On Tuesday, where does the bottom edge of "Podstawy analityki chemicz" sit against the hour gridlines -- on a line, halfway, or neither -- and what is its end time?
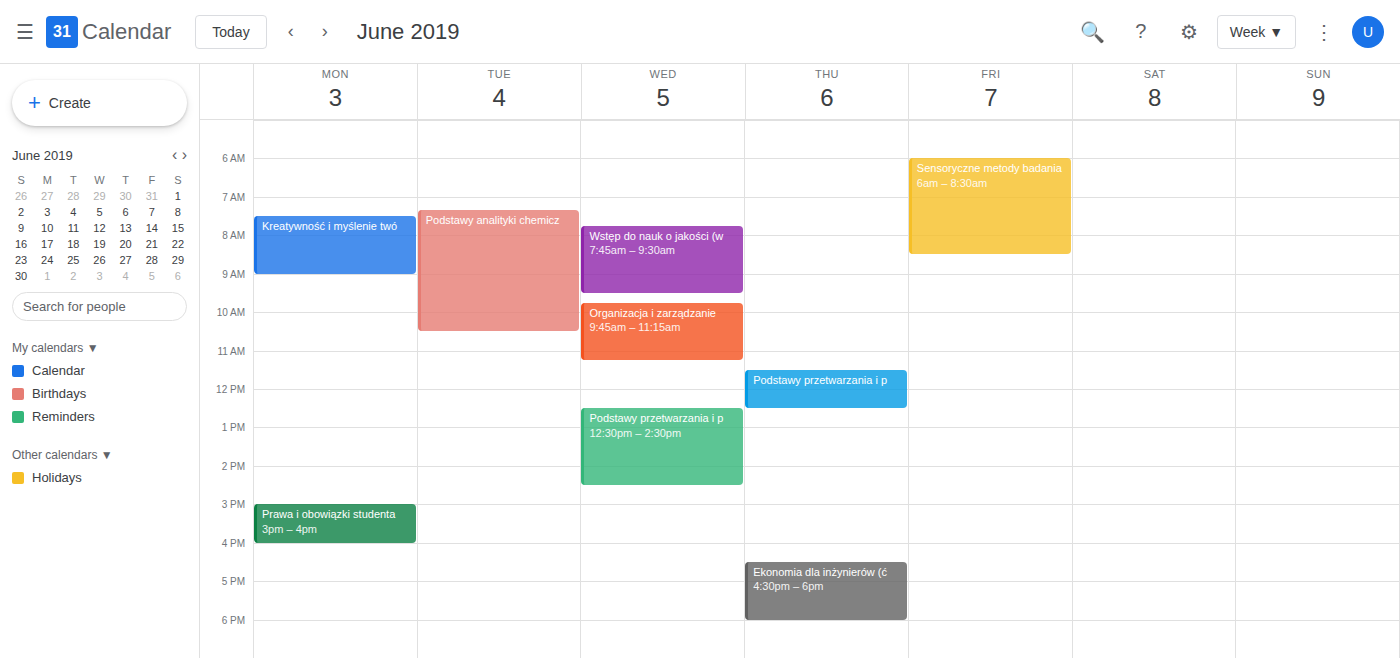
10:30 AM -- halfway between the 10 AM and 11 AM lines.